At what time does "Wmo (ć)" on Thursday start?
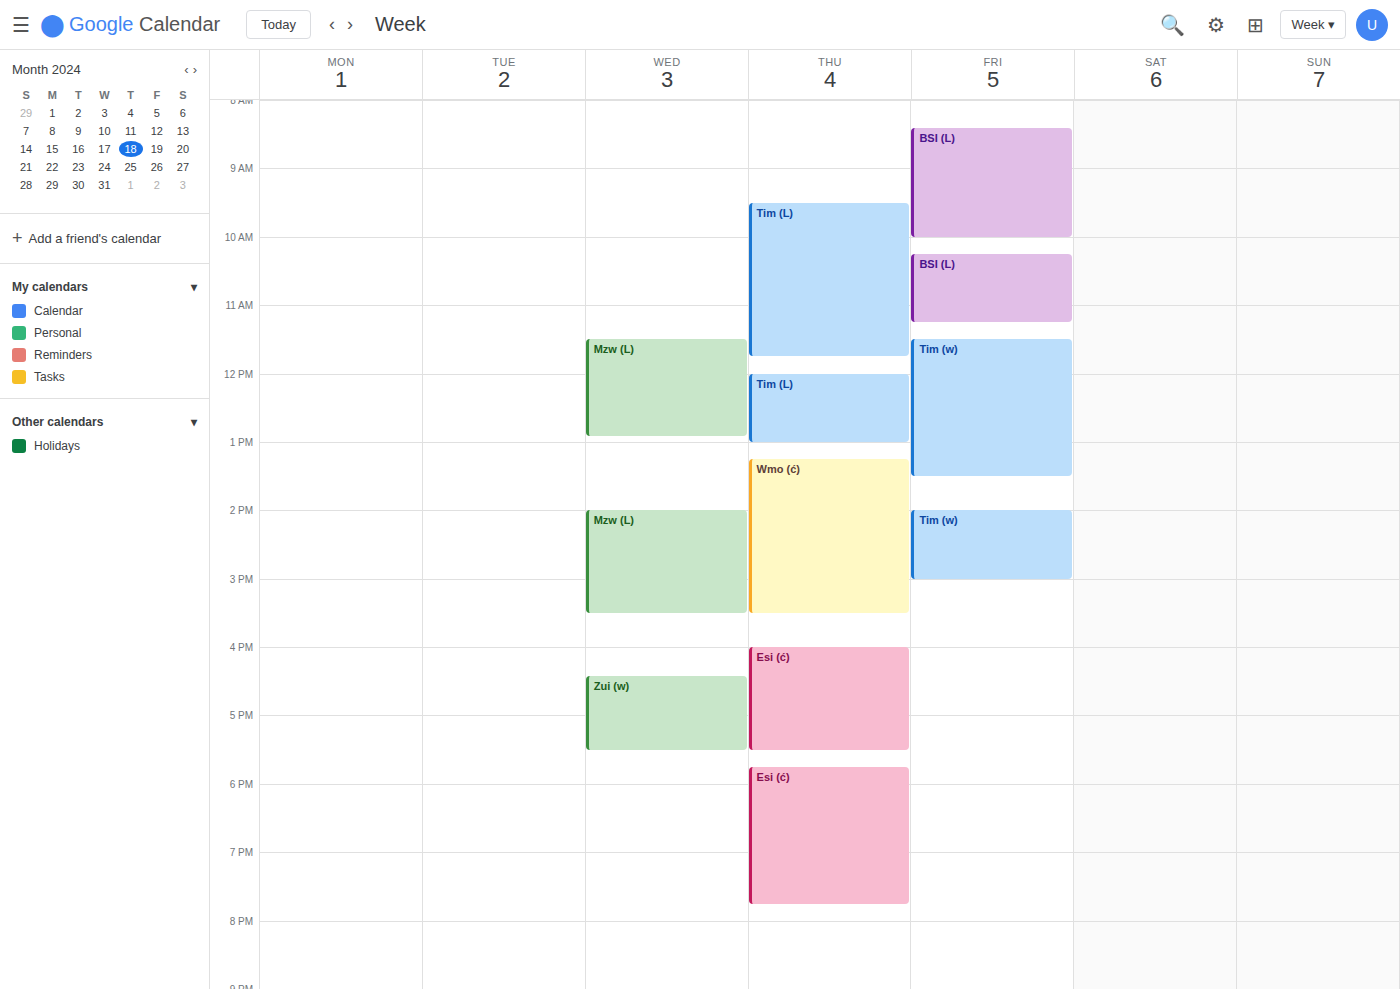
1:15 PM